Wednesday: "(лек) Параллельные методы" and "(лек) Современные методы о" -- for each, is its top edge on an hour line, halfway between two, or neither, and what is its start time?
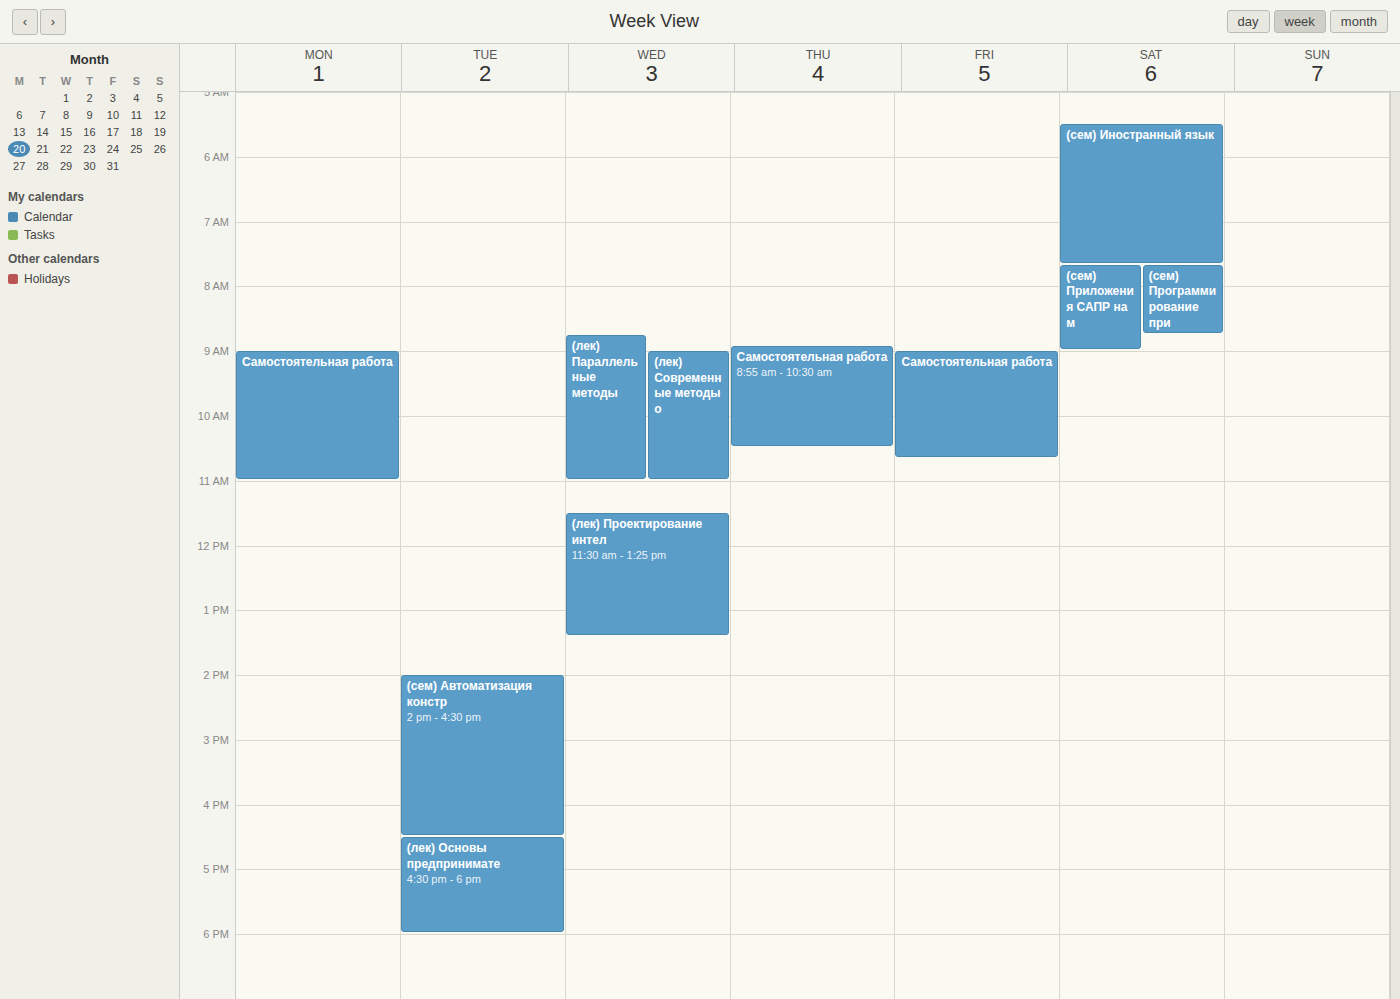
"(лек) Параллельные методы": 8:45 AM, neither: three quarters of the way from the 8 AM line to the 9 AM line. "(лек) Современные методы о": 9:00 AM, exactly on the 9 AM line.